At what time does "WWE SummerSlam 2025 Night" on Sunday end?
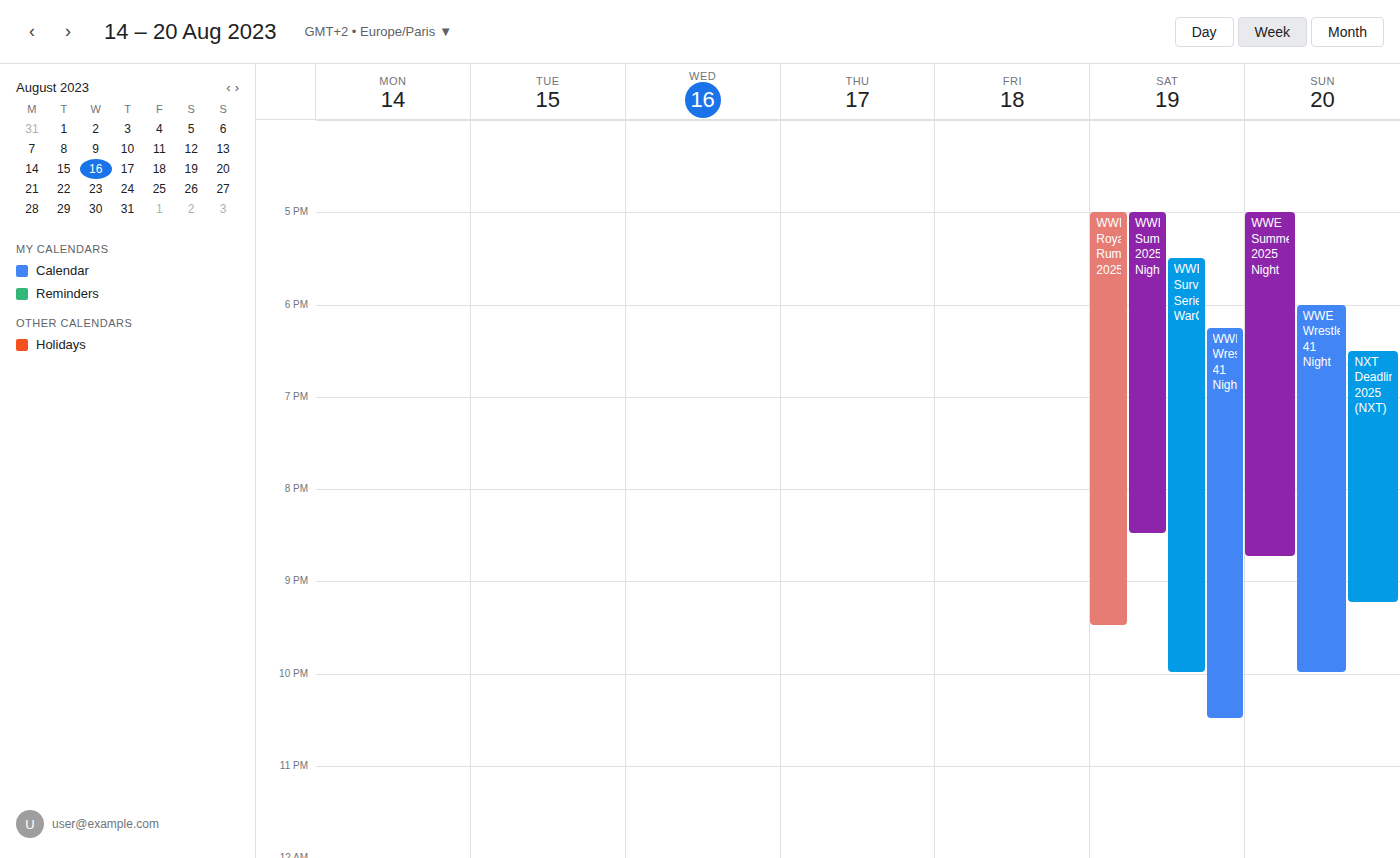
8:45 PM